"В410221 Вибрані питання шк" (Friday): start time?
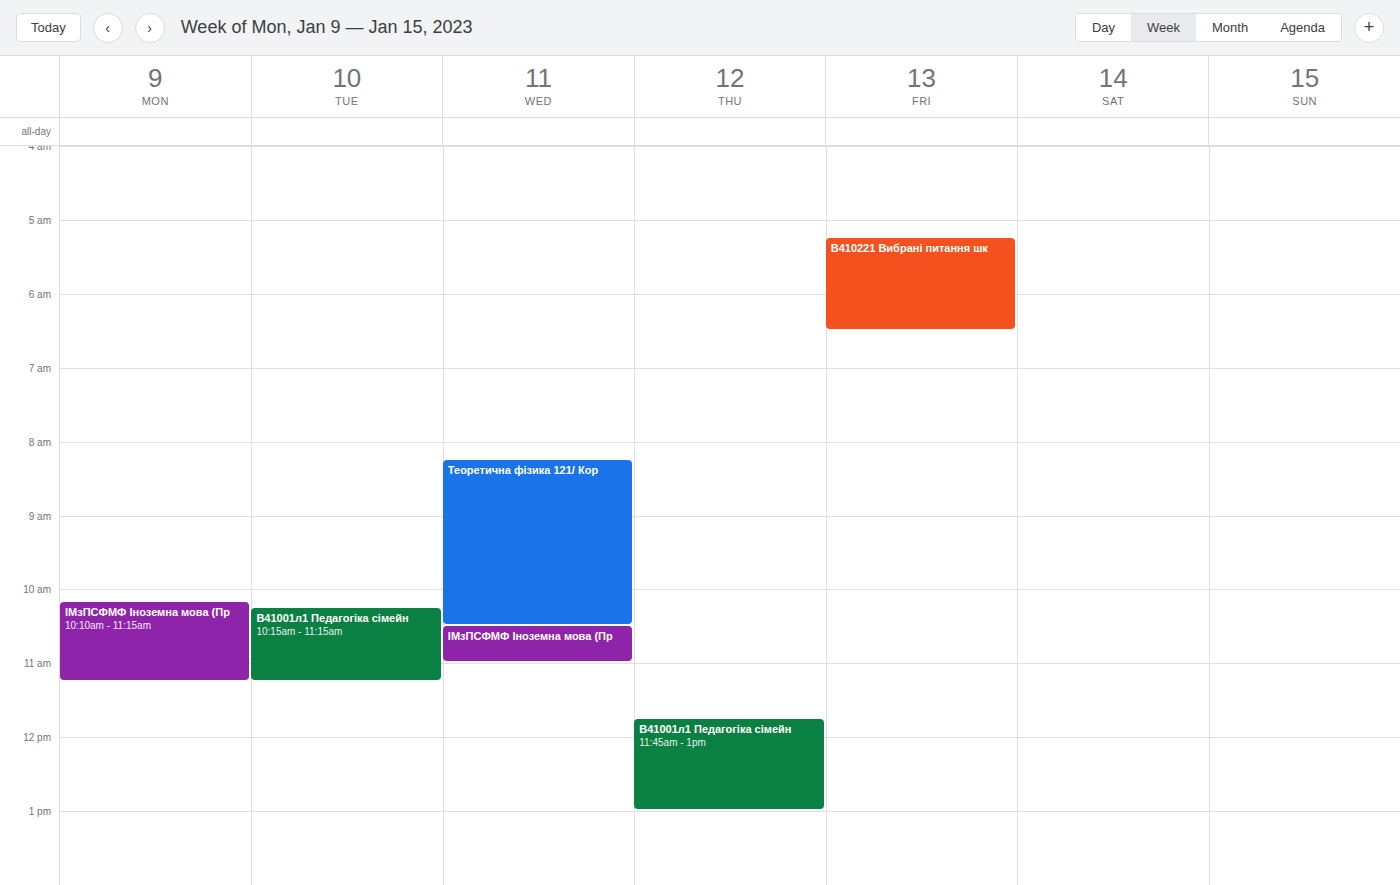
5:15 AM